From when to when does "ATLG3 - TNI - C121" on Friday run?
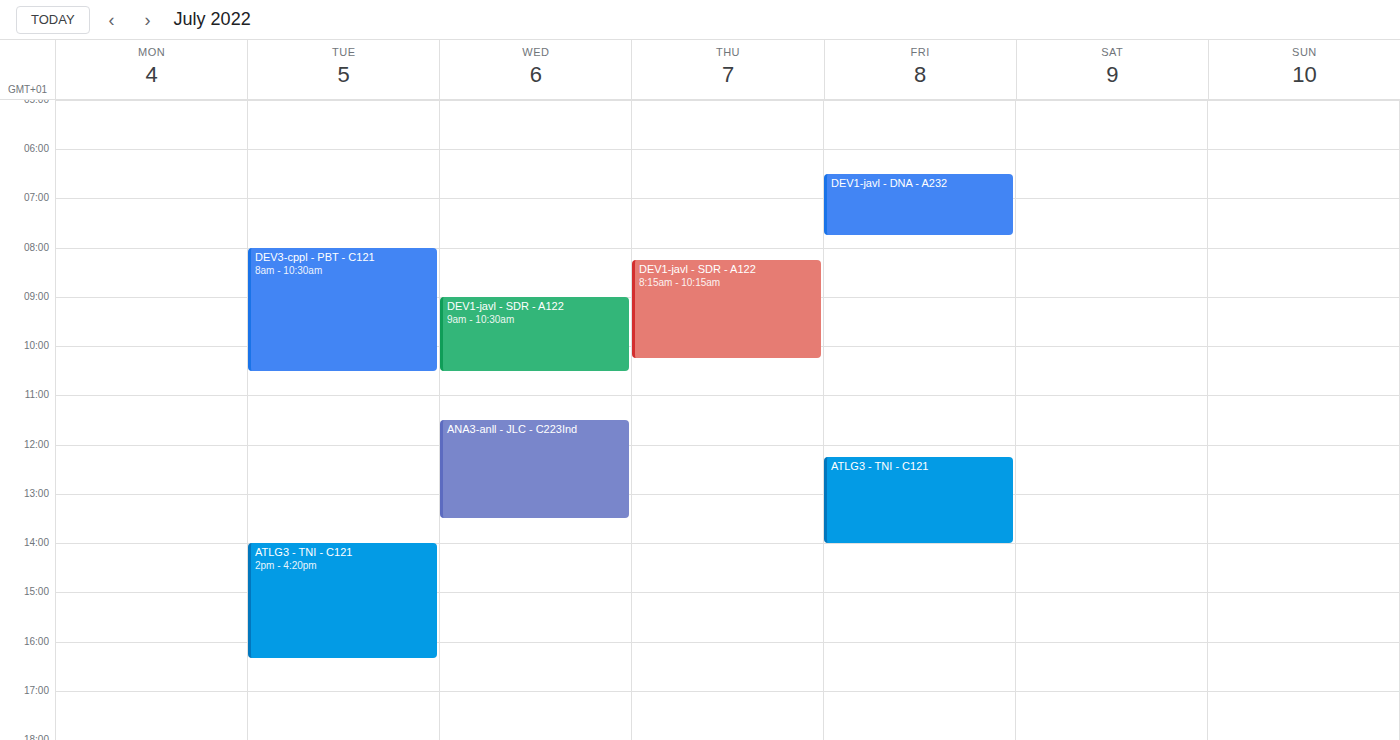
12:15 to 14:00